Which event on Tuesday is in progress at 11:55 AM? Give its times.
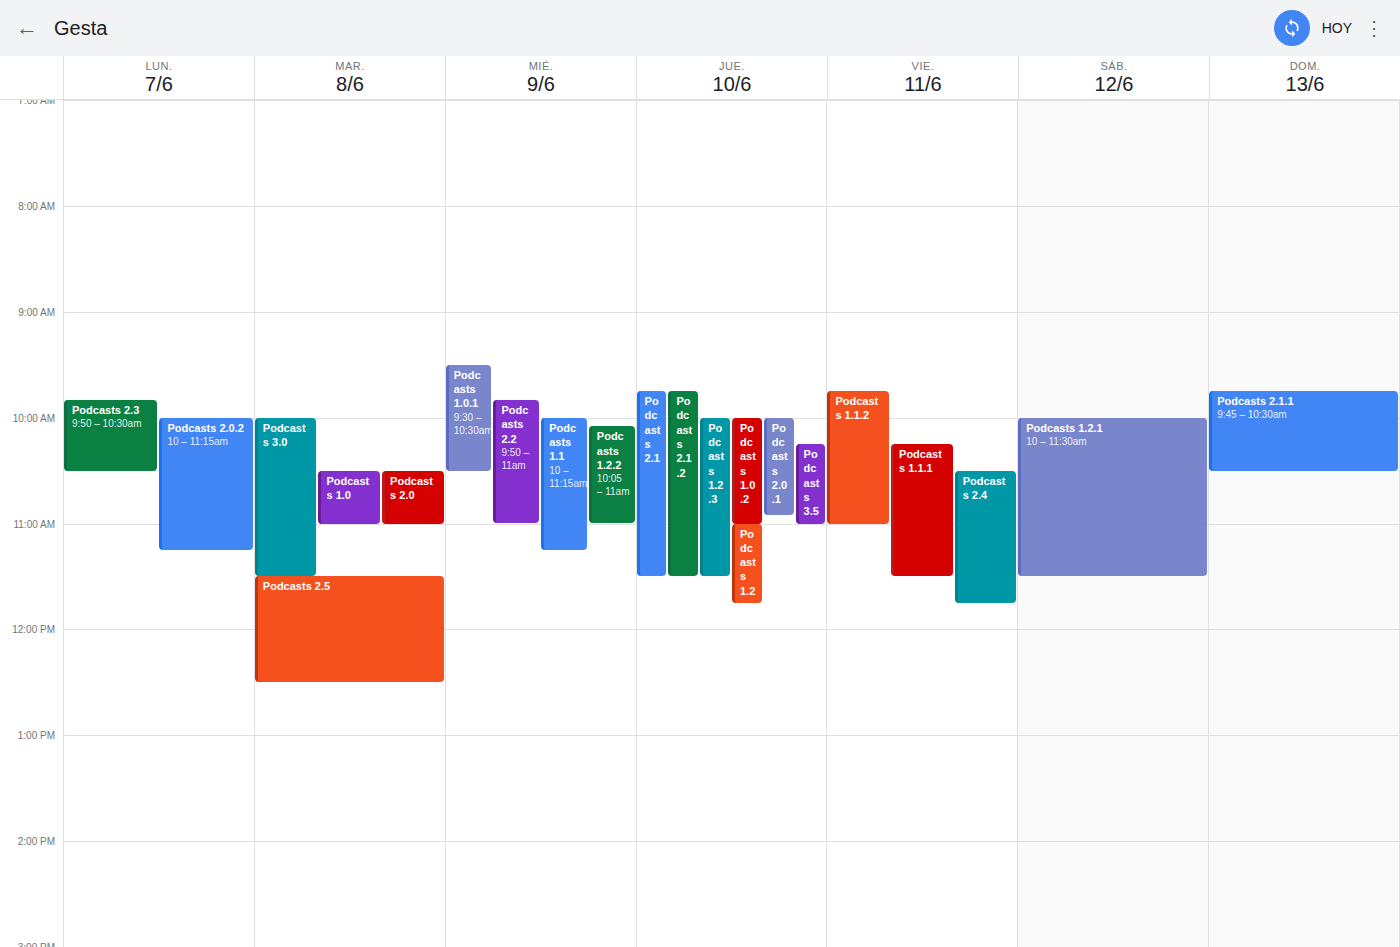
"Podcasts 2.5", 11:30 AM to 12:30 PM